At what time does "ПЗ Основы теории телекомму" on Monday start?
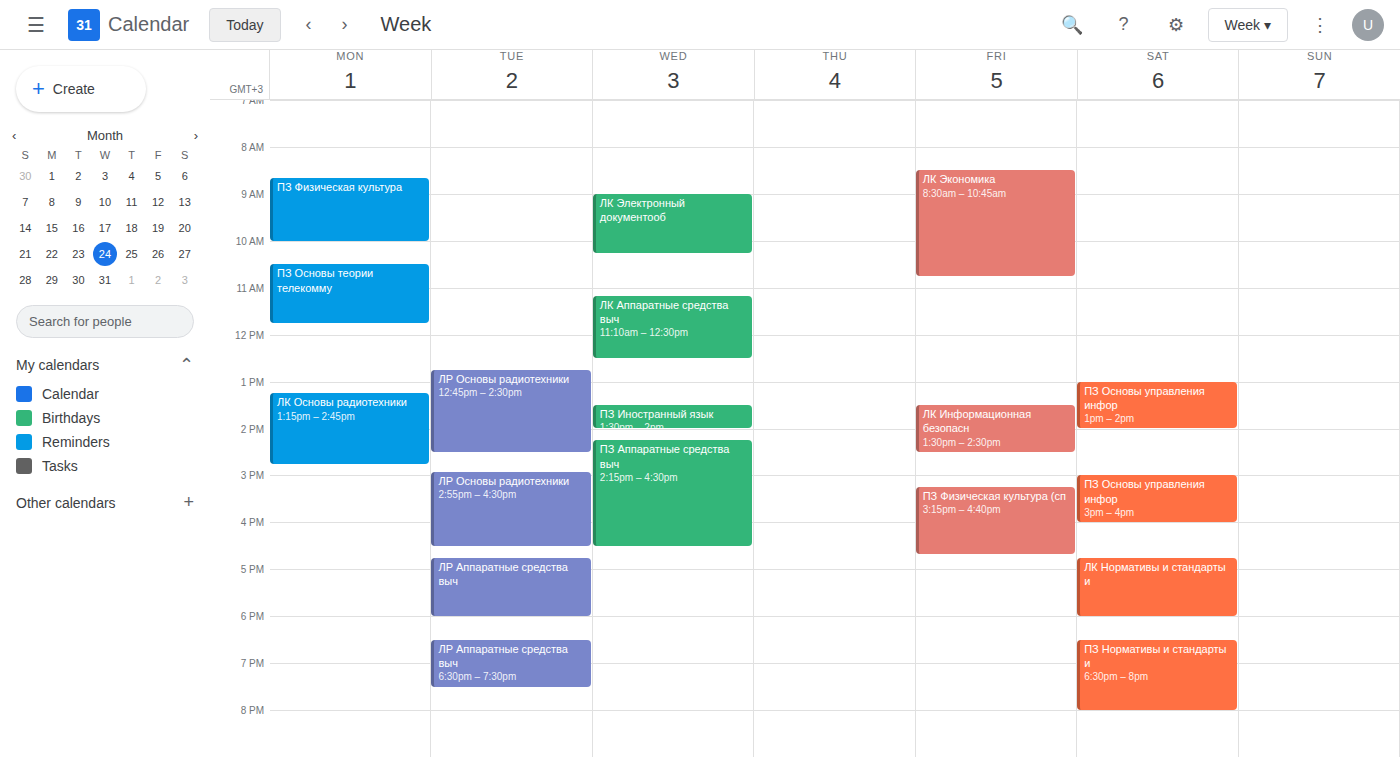
10:30 AM